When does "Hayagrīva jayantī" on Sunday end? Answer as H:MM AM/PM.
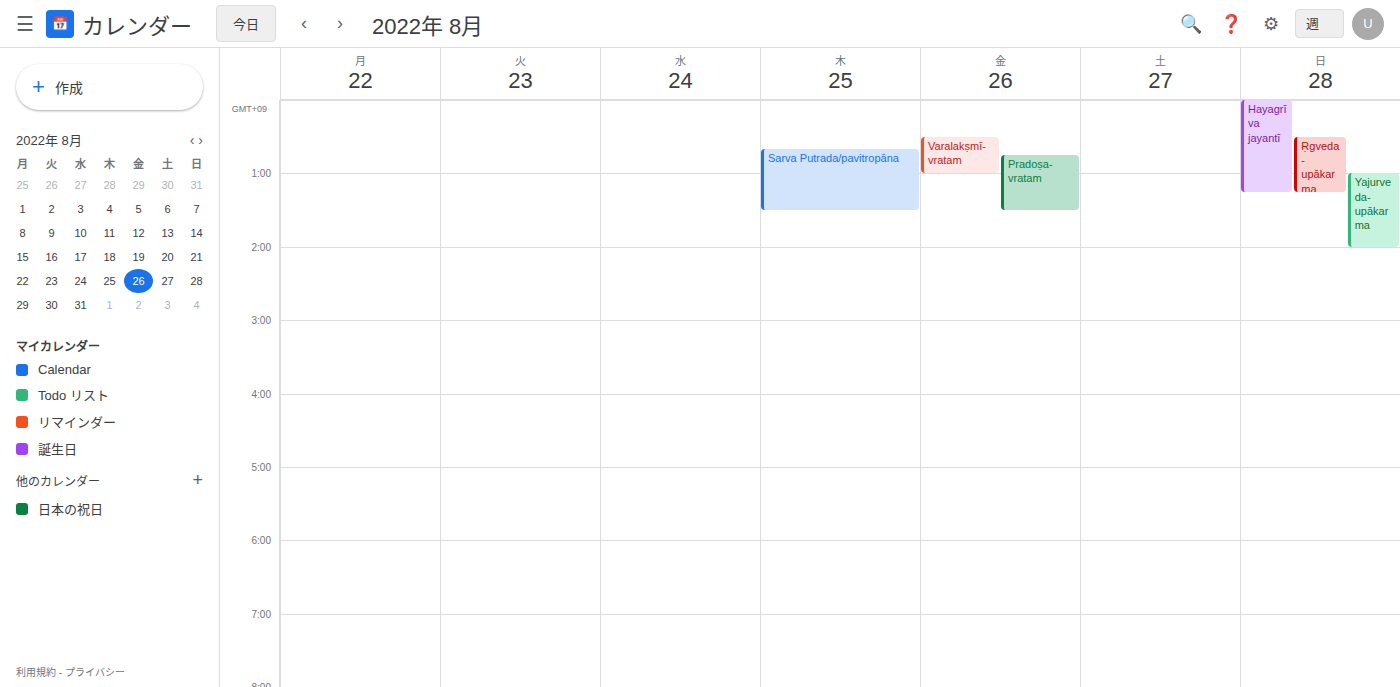
1:15 AM